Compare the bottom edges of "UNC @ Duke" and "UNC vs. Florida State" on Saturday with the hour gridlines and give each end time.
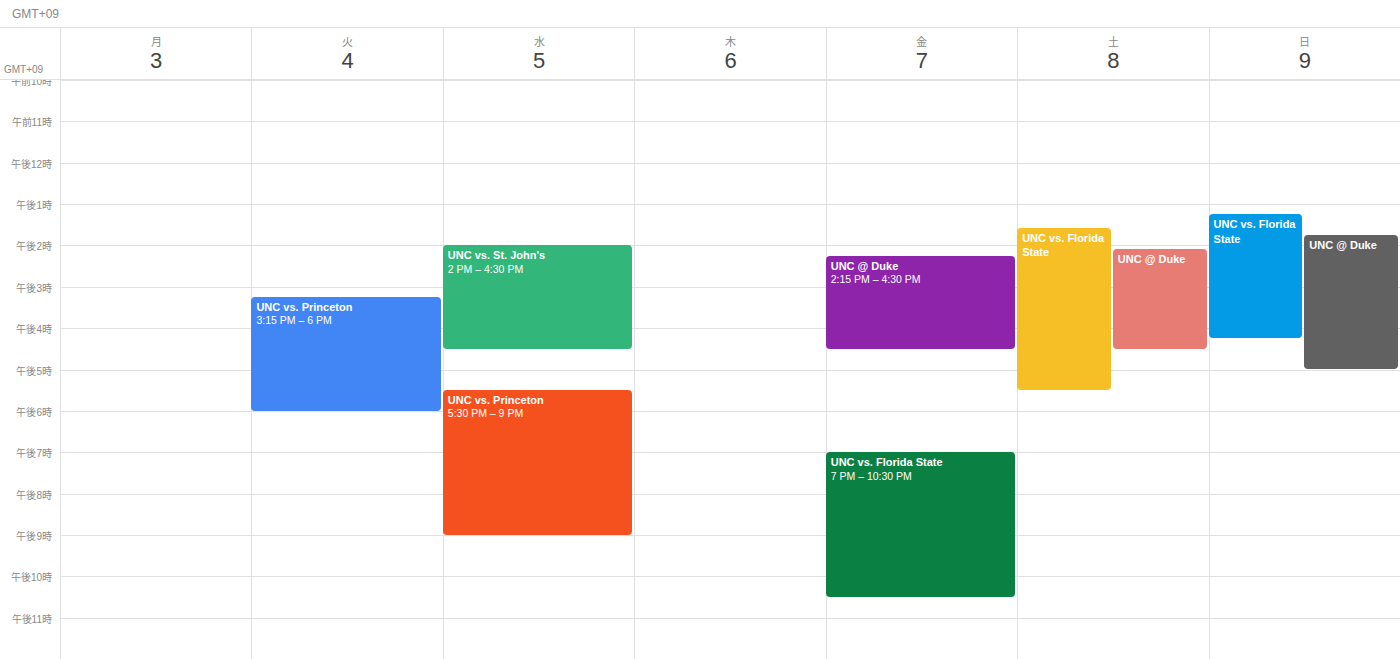
"UNC @ Duke": 4:30 PM, halfway between the 4 PM and 5 PM lines. "UNC vs. Florida State": 5:30 PM, halfway between the 5 PM and 6 PM lines.